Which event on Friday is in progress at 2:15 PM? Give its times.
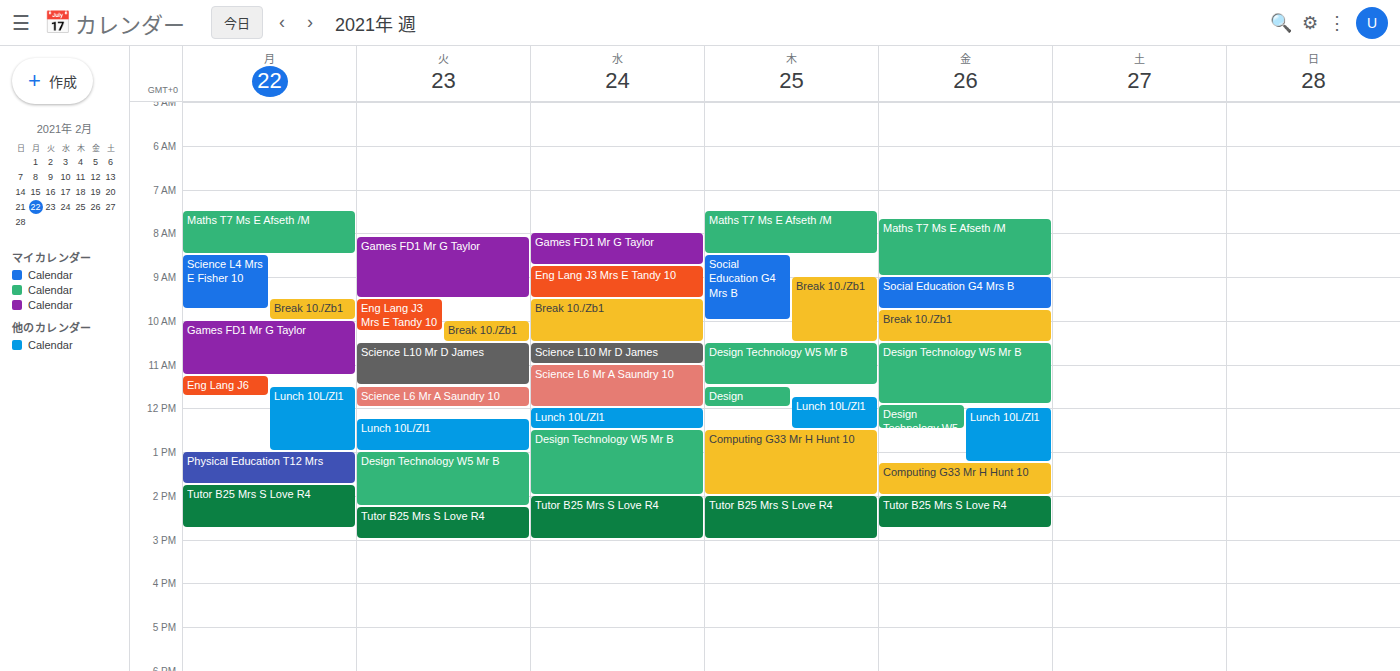
"Tutor B25 Mrs S Love R4", 2:00 PM to 2:45 PM